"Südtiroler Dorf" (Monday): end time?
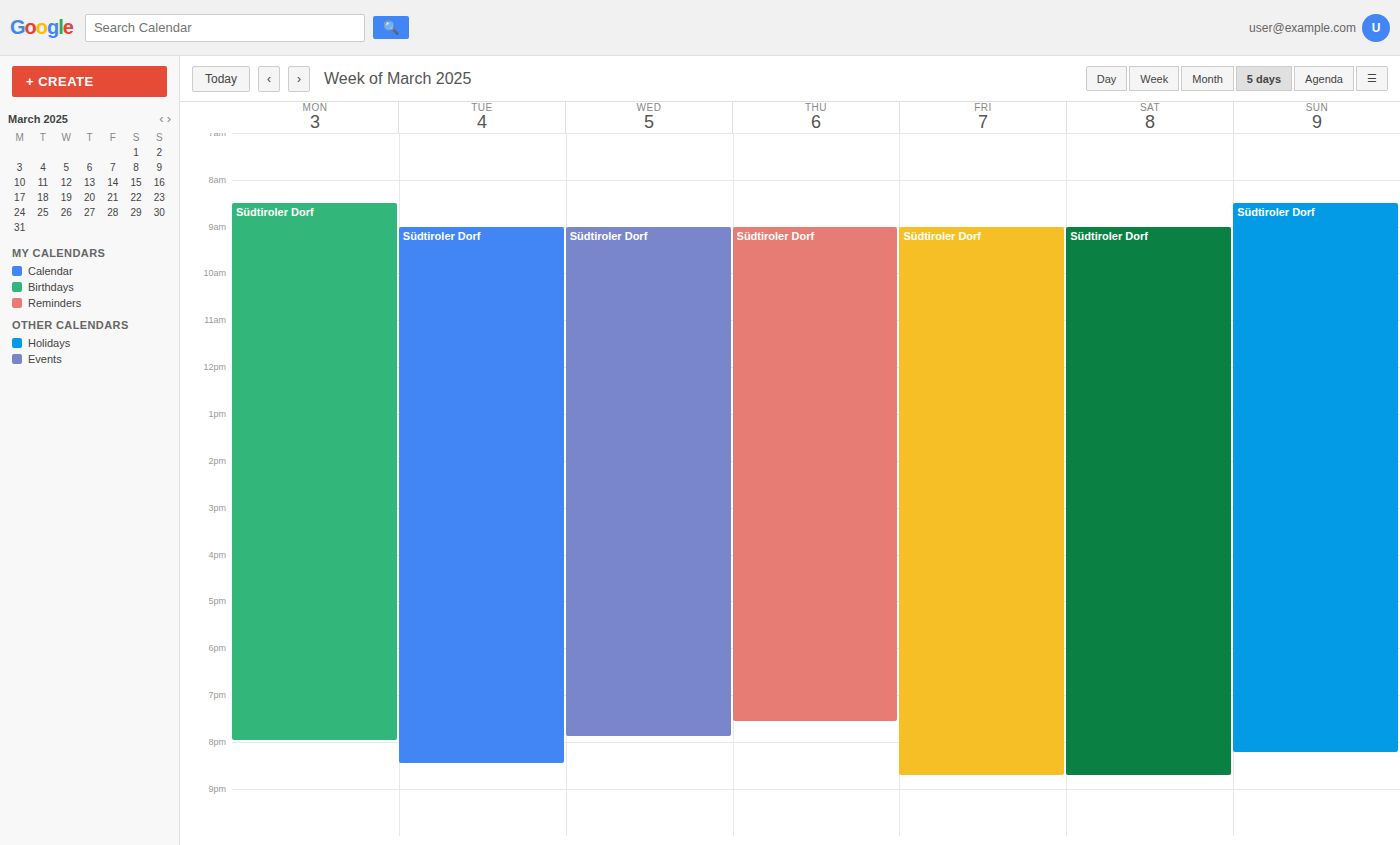
8:00 PM